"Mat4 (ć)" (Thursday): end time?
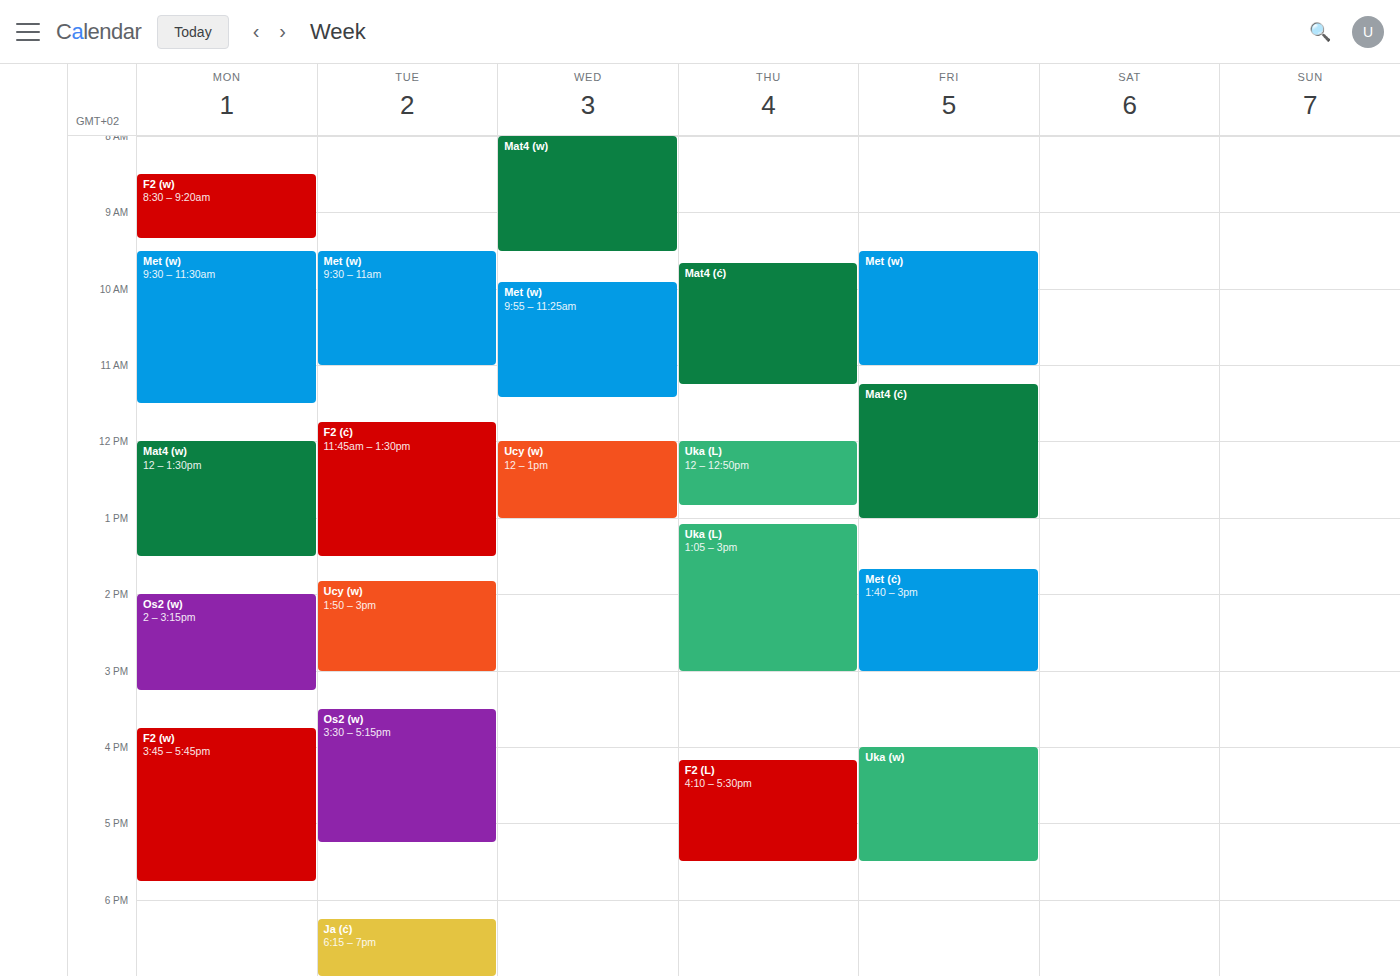
11:15 AM